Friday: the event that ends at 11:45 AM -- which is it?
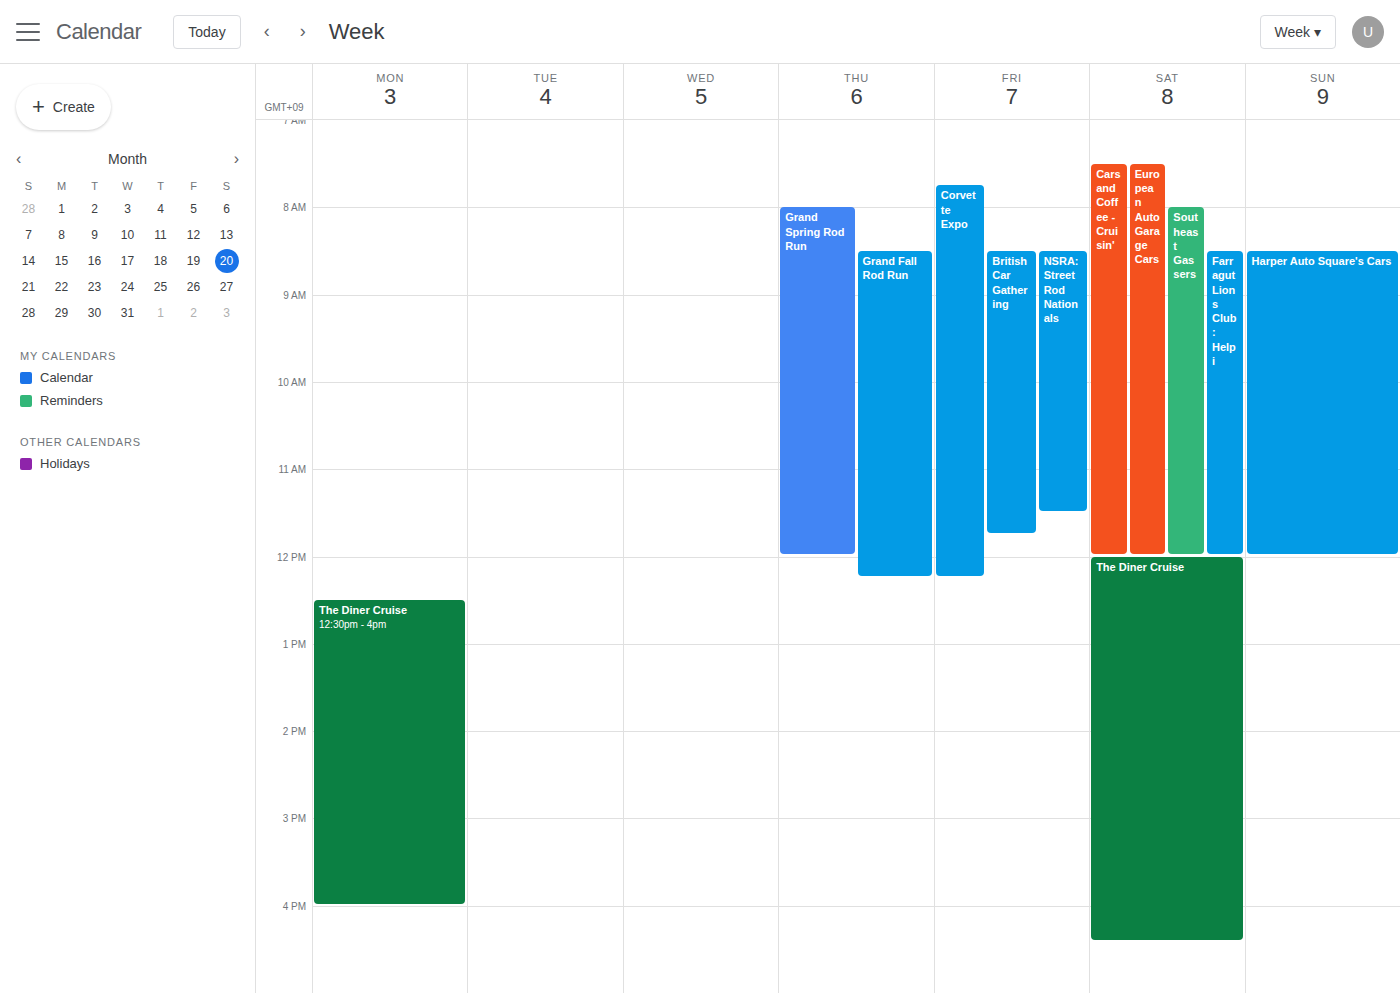
"British Car Gathering"